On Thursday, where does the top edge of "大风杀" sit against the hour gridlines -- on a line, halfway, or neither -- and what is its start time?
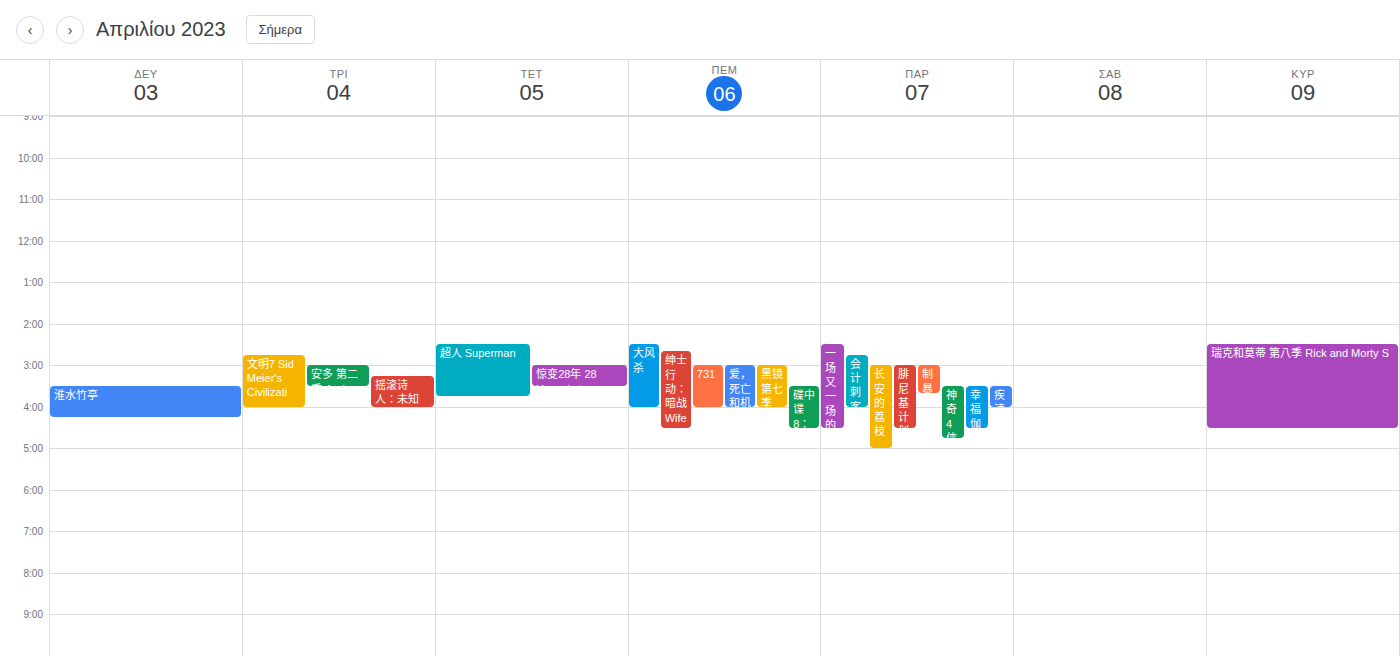
2:30 PM -- halfway between the 2 PM and 3 PM lines.